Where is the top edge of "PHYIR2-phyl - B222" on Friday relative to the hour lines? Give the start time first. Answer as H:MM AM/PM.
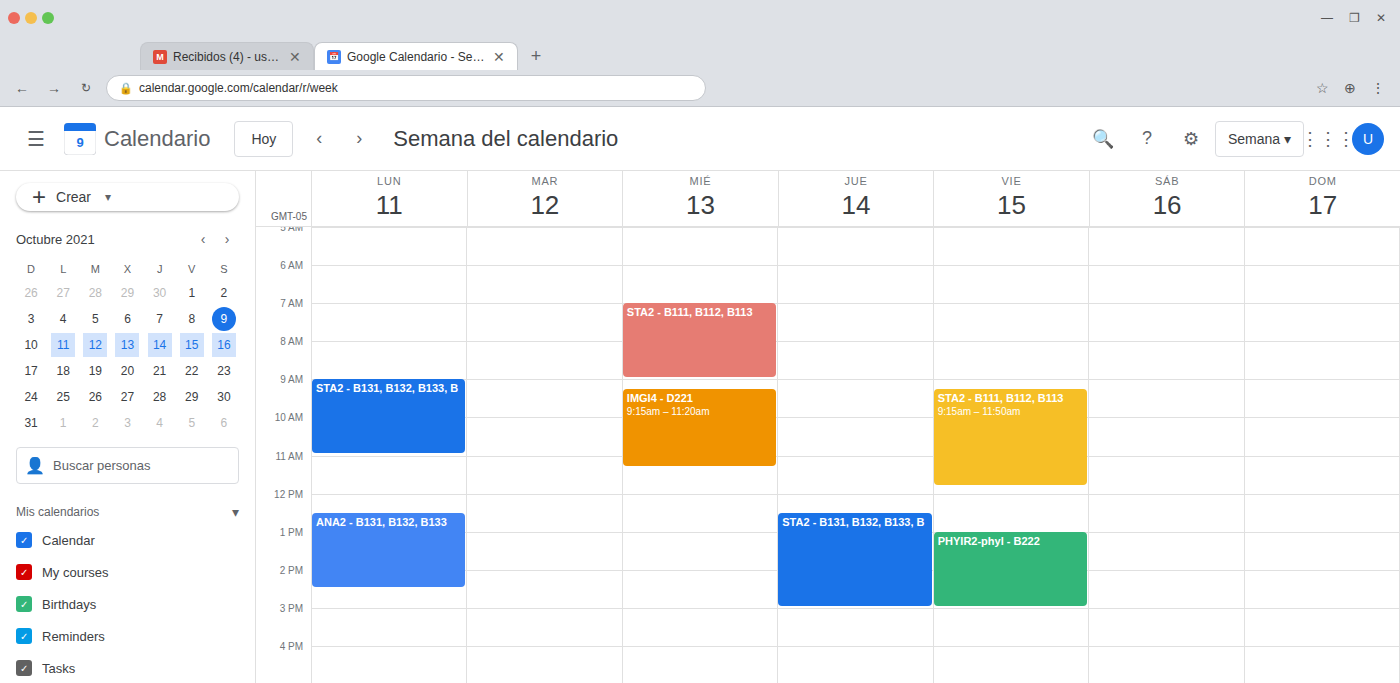
1:00 PM -- exactly on the 1 PM line.